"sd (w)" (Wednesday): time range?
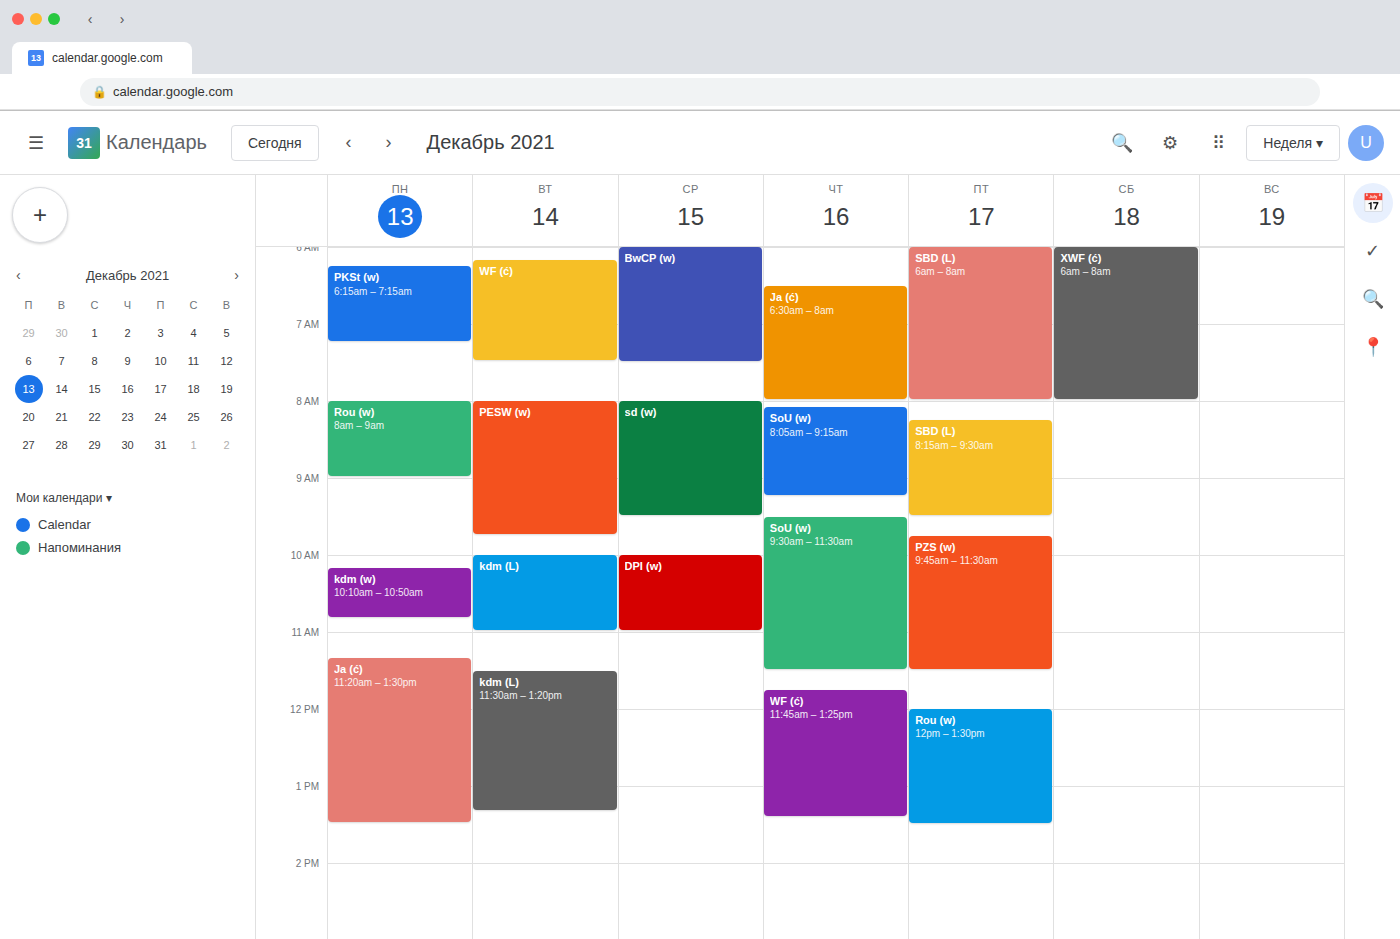
8:00 AM to 9:30 AM